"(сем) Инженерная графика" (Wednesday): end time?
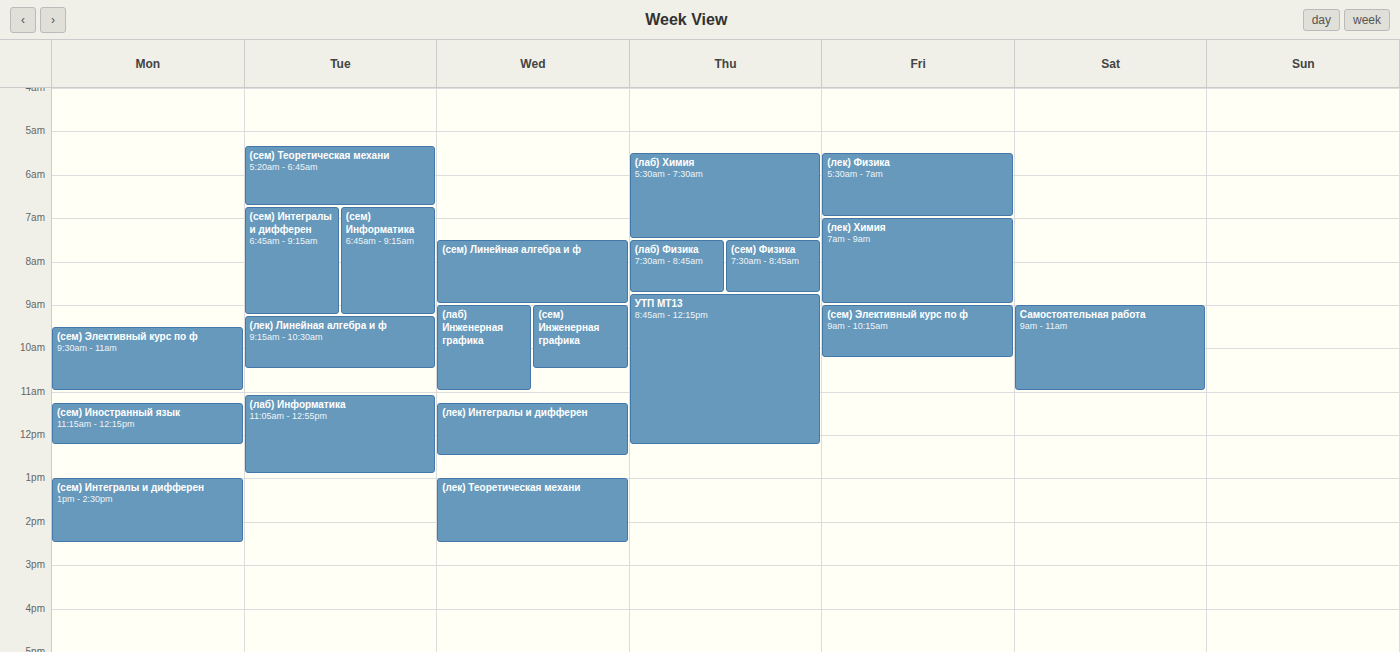
10:30 AM